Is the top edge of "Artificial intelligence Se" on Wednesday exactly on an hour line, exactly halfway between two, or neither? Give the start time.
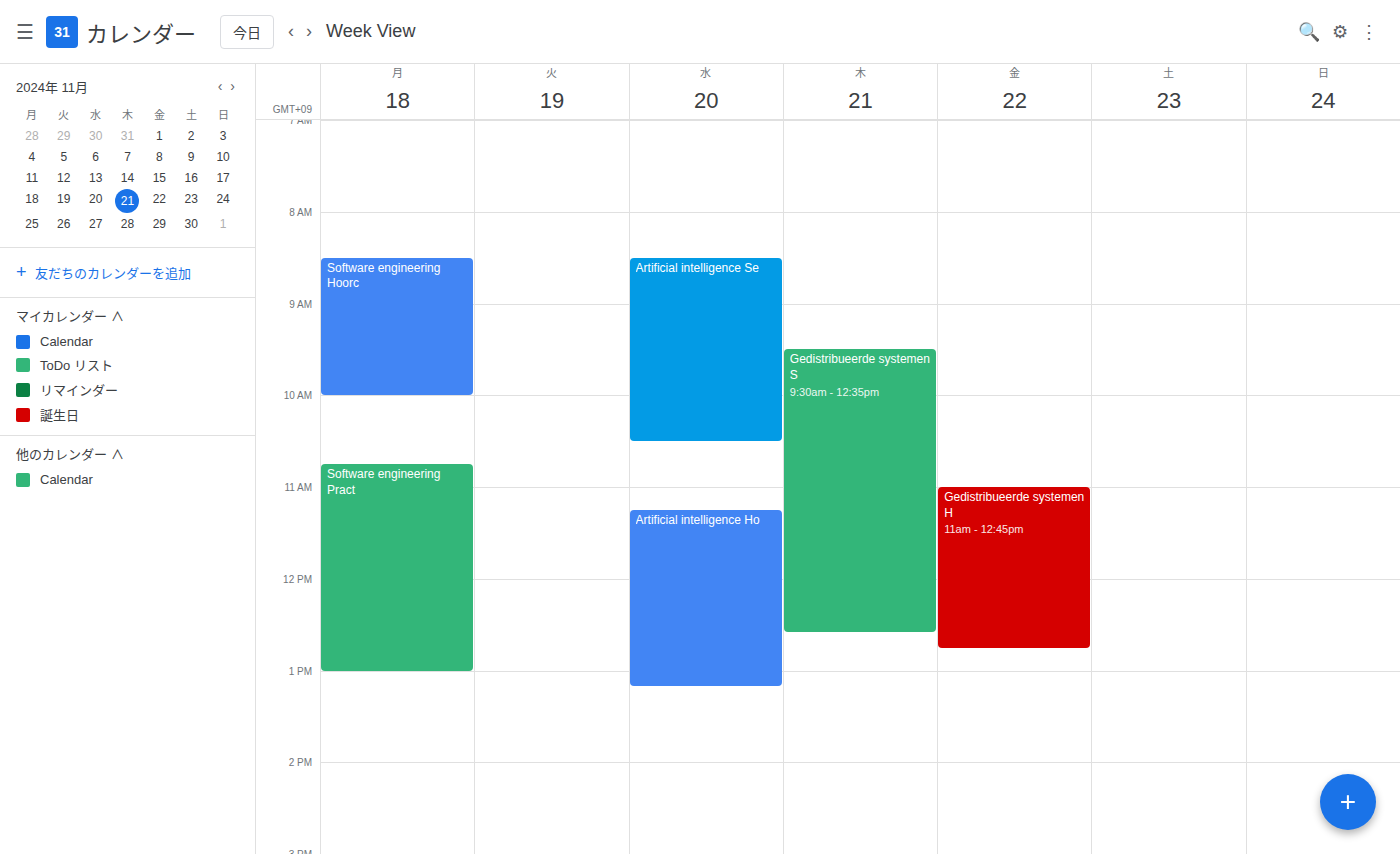
8:30 AM -- halfway between the 8 AM and 9 AM lines.